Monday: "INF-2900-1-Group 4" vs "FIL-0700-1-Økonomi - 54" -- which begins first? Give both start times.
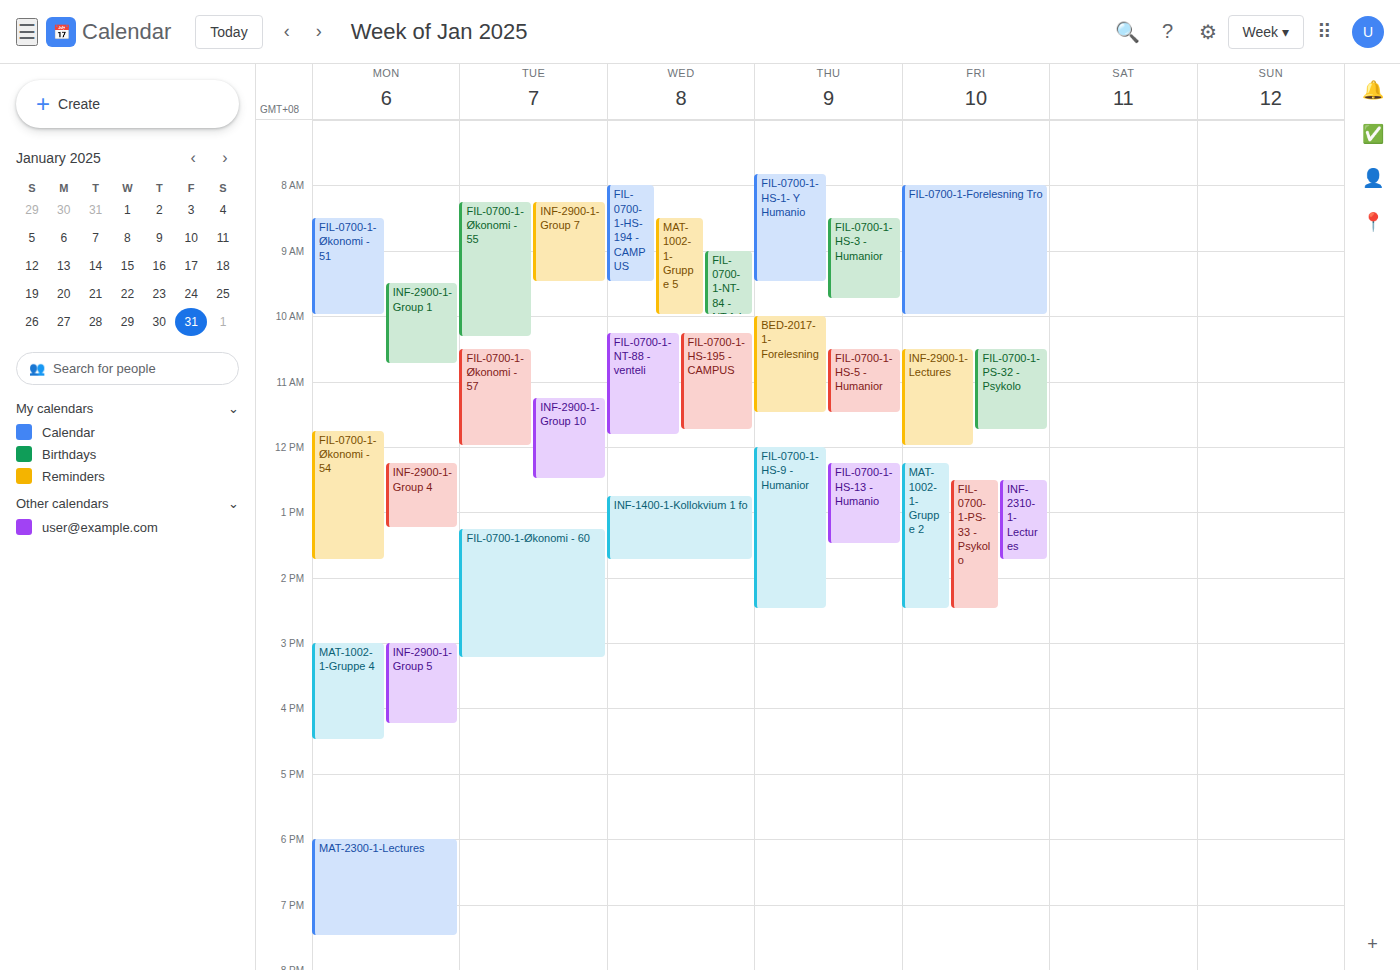
"FIL-0700-1-Økonomi - 54" 11:45 AM; "INF-2900-1-Group 4" 12:15 PM.